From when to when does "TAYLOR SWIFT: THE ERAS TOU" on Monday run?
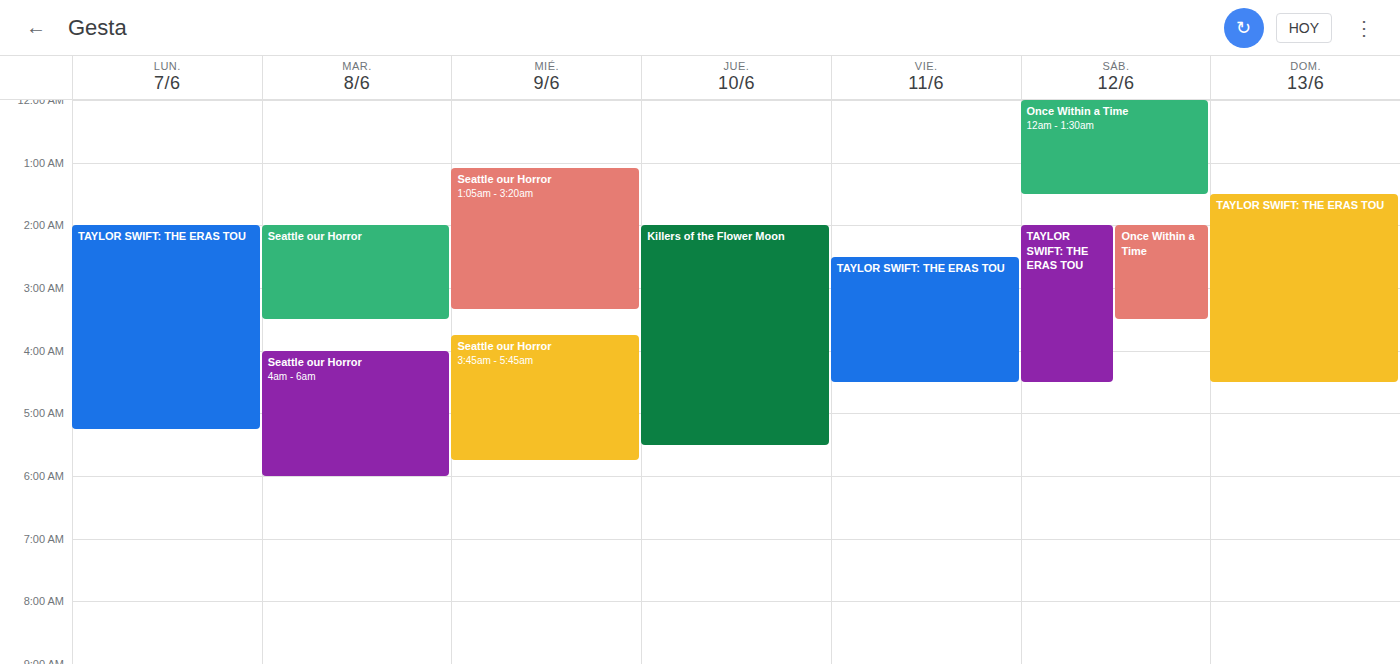
2:00 AM to 5:15 AM